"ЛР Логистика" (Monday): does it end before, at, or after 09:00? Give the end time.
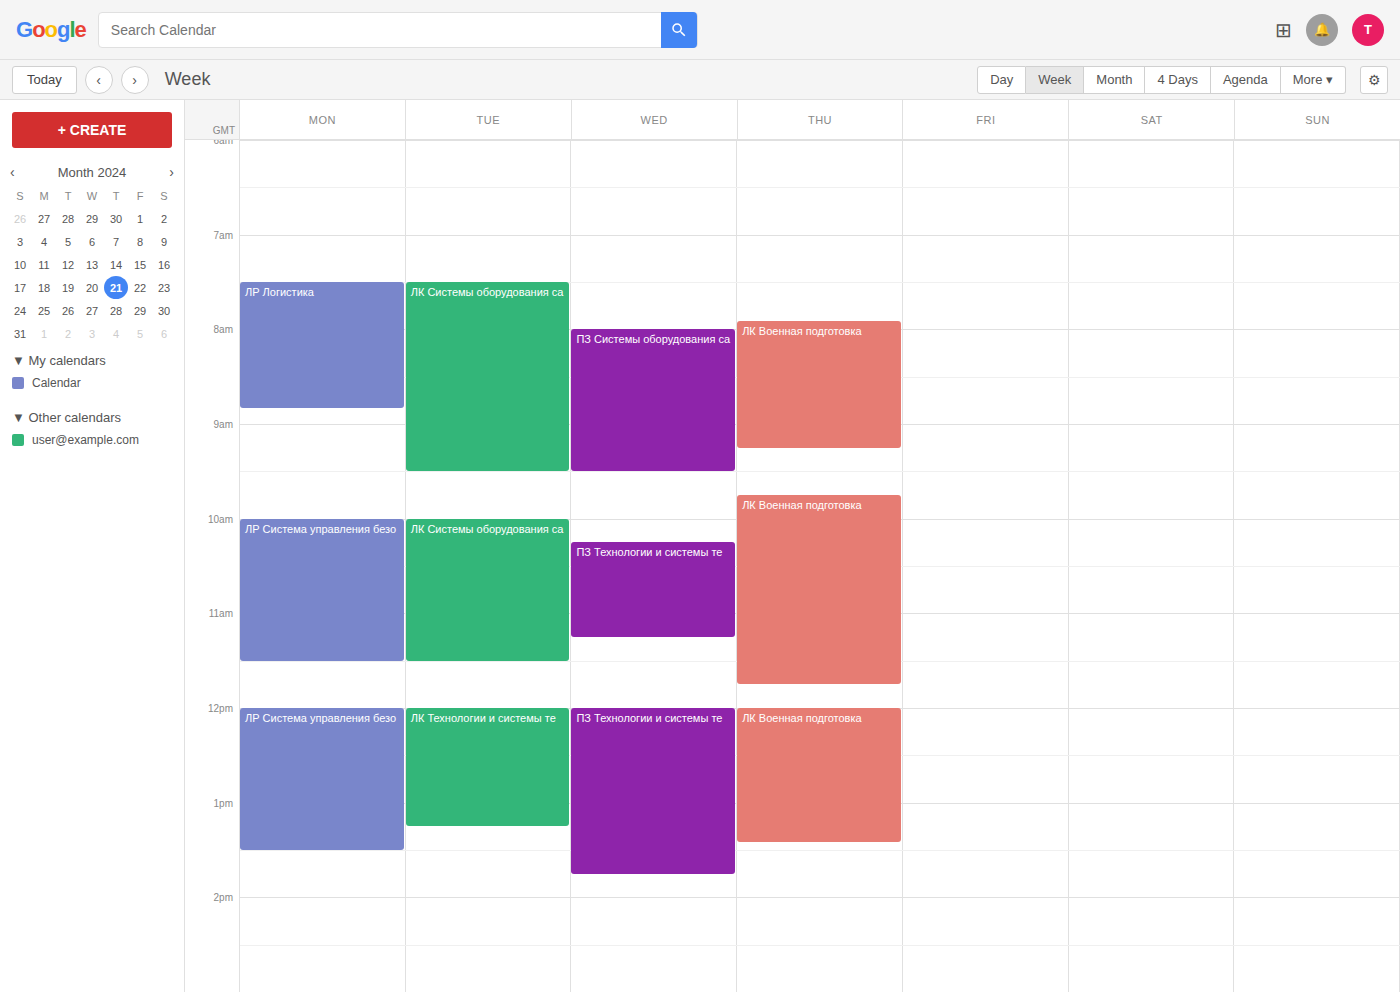
08:50 -- before 09:00, 10 minutes above the 09:00 line.